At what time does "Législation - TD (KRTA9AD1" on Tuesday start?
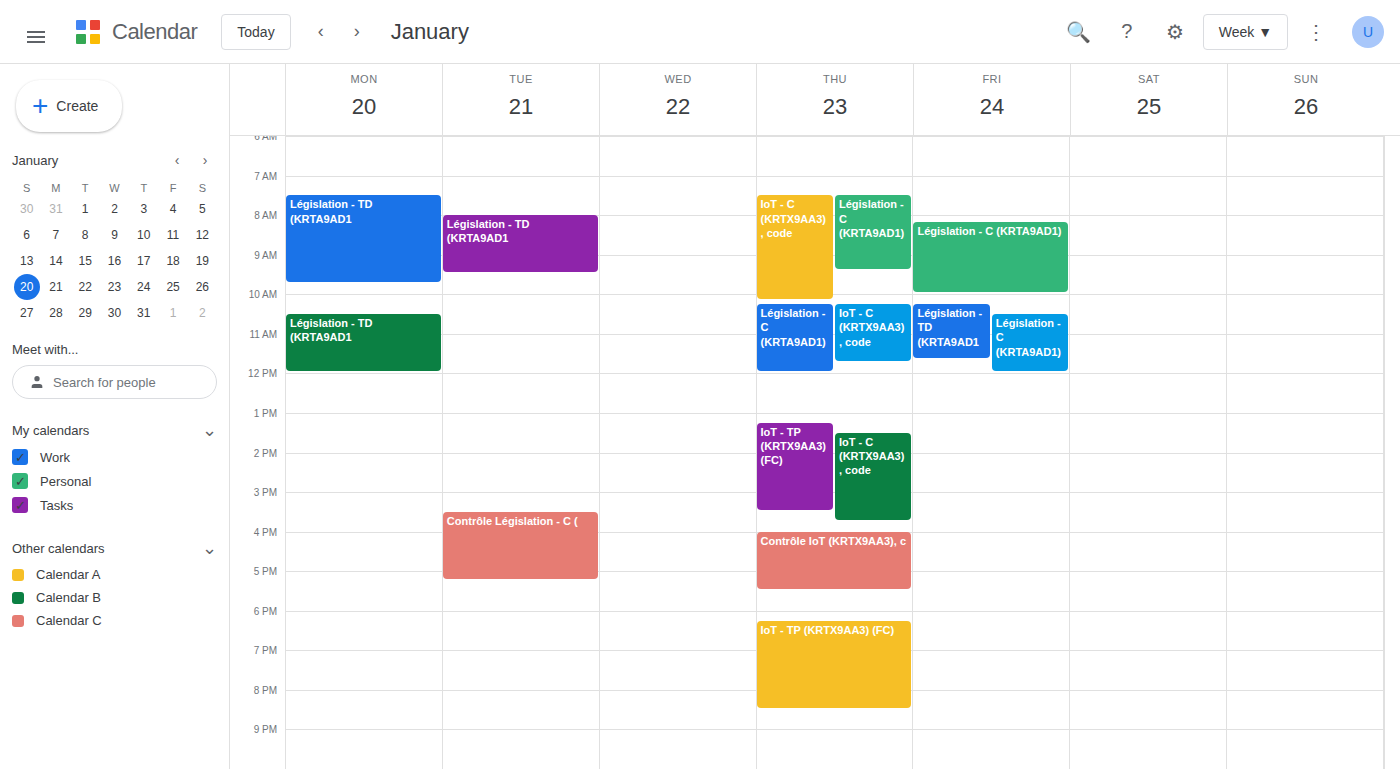
08:00